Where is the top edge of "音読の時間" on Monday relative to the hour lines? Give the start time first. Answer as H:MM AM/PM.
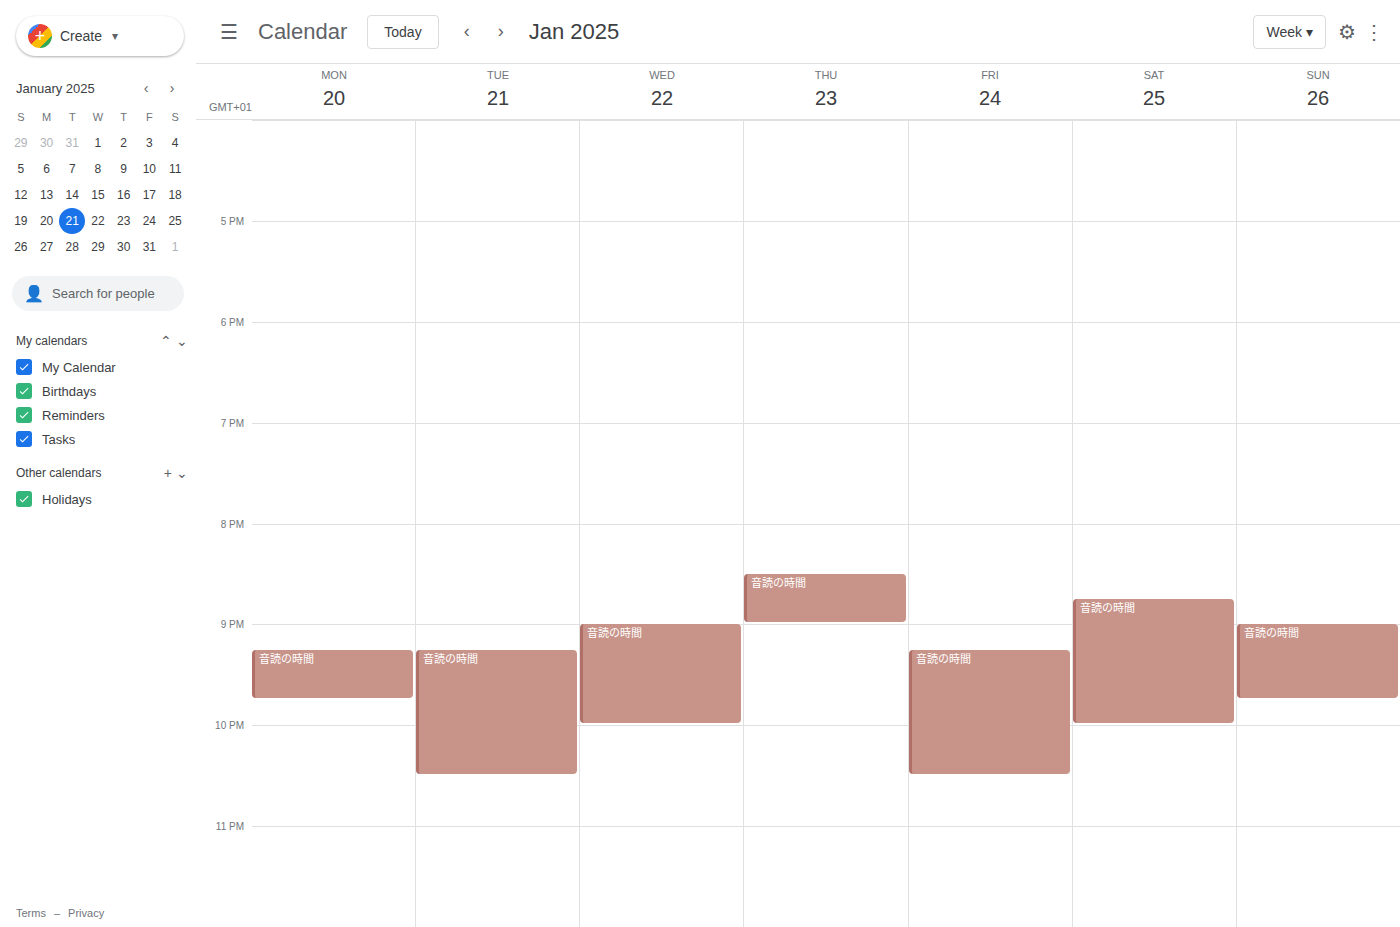
9:15 PM -- neither: a quarter of the way from the 9 PM line to the 10 PM line.